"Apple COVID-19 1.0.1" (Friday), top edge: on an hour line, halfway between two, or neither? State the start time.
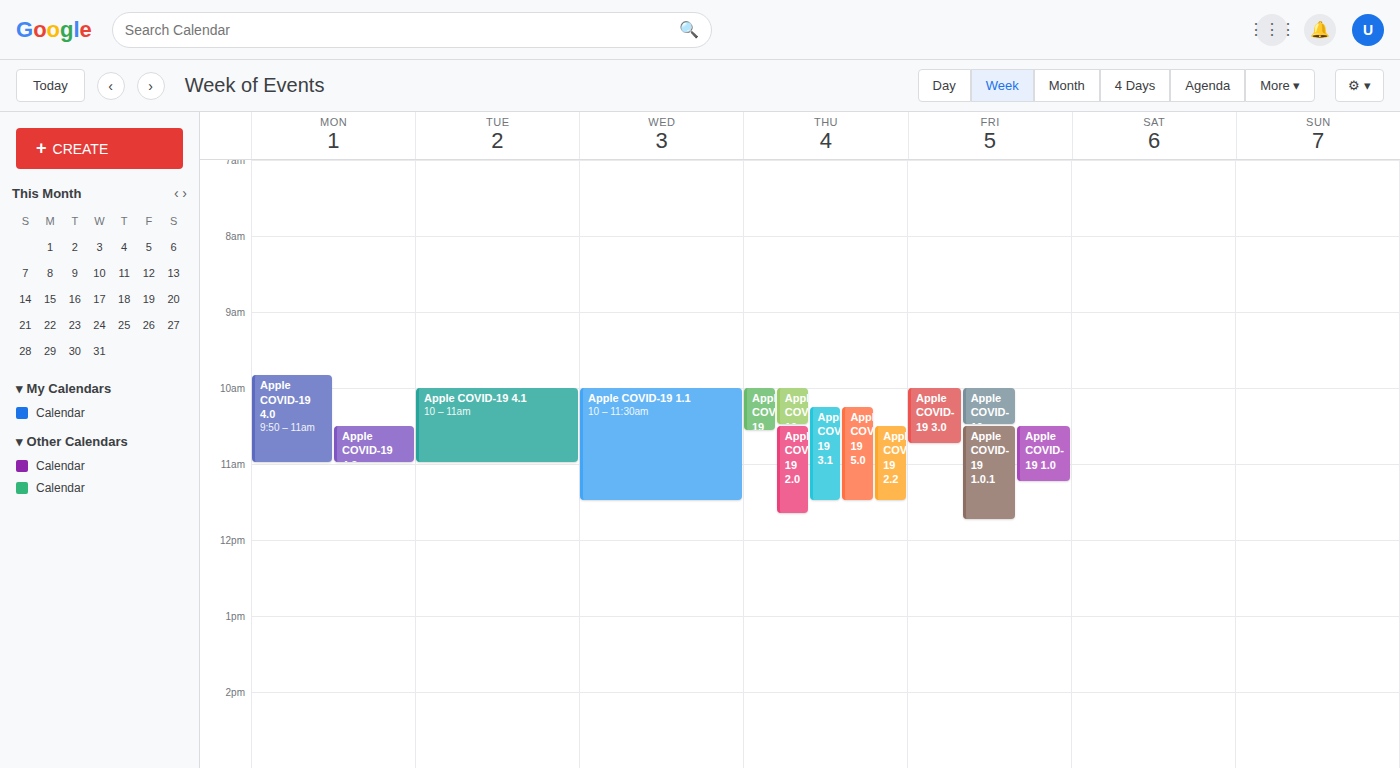
10:30 AM -- halfway between the 10 AM and 11 AM lines.